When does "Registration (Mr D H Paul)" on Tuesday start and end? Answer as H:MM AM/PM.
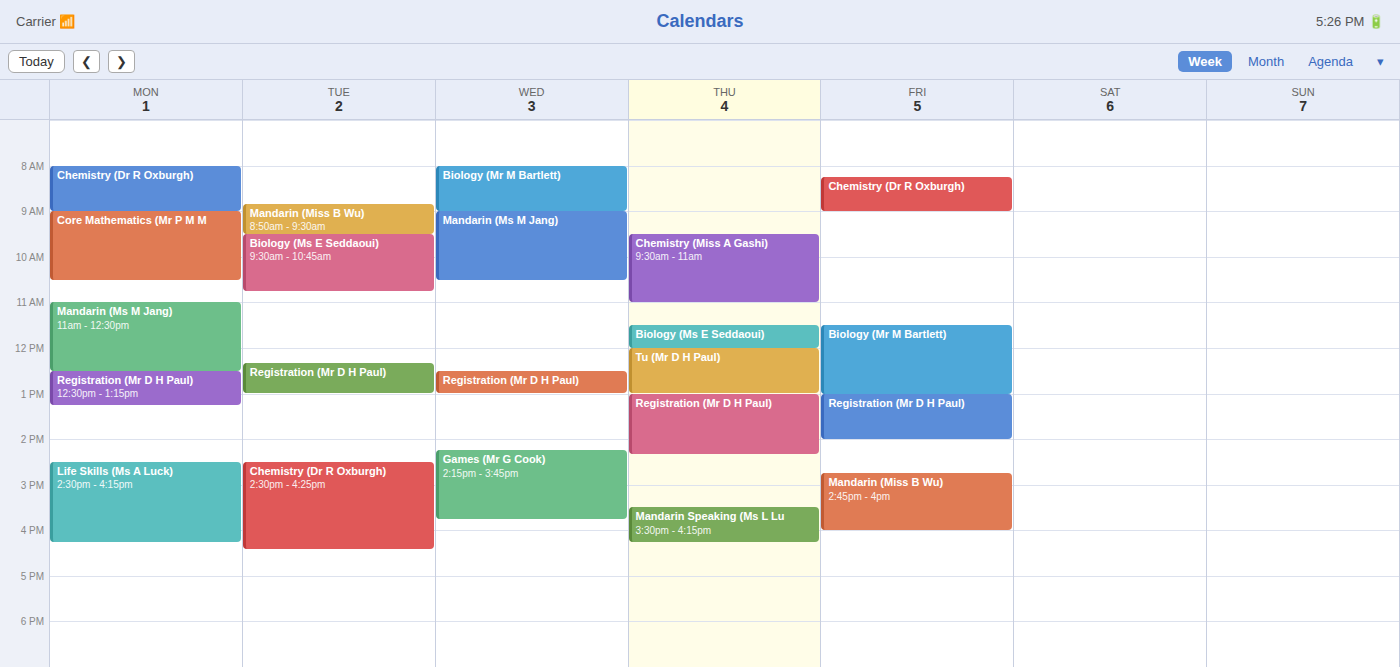
12:20 PM to 1:00 PM